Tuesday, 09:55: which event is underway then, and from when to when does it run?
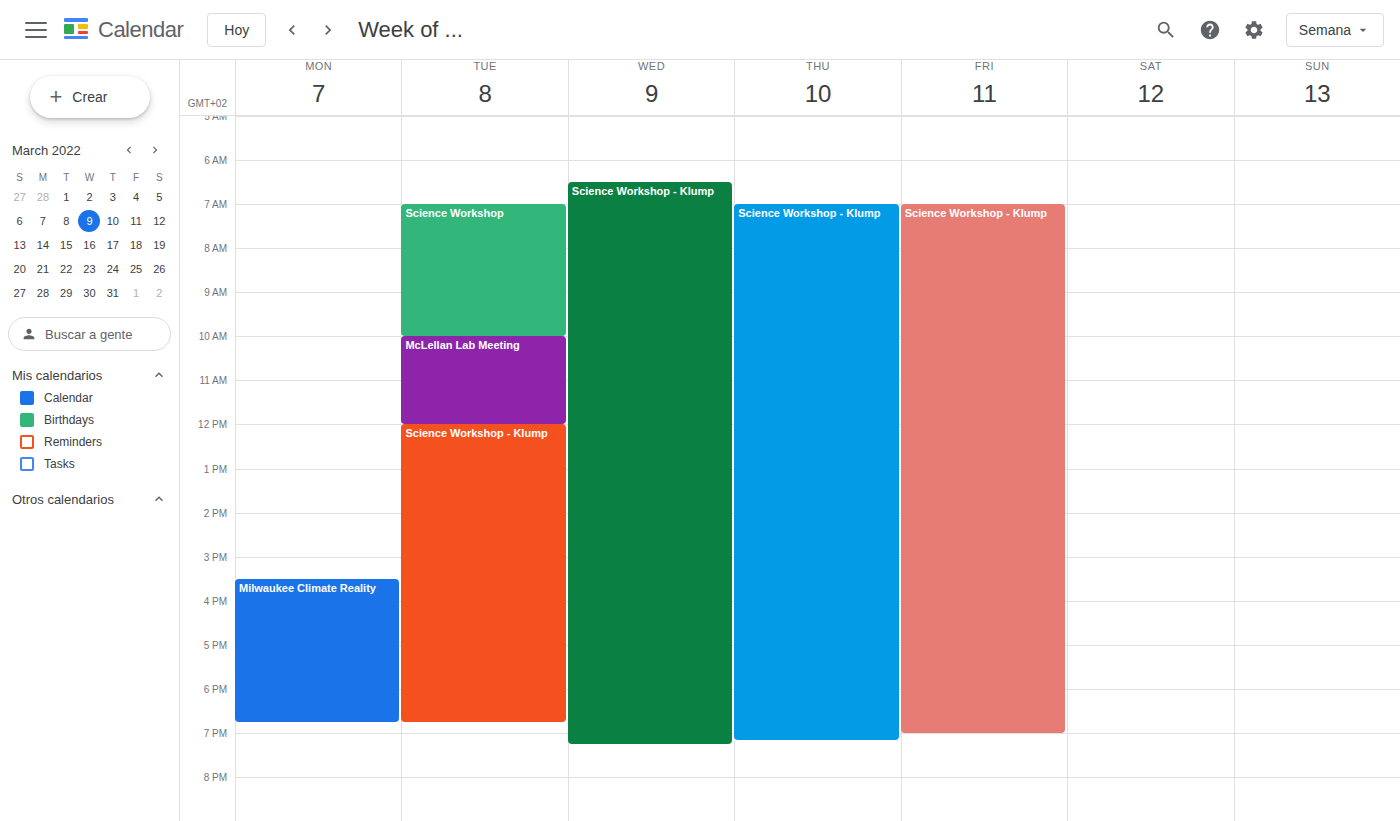
"Science Workshop", 07:00 to 10:00